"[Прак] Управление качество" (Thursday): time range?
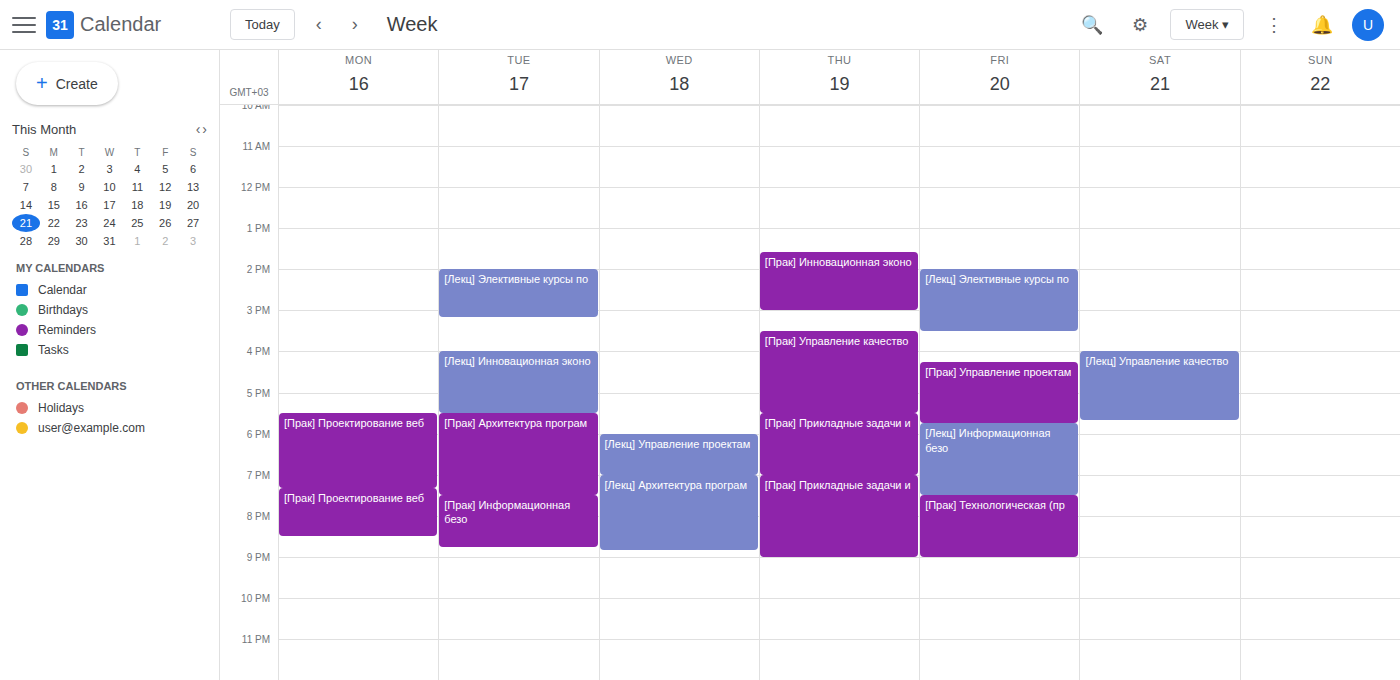
3:30 PM to 5:30 PM